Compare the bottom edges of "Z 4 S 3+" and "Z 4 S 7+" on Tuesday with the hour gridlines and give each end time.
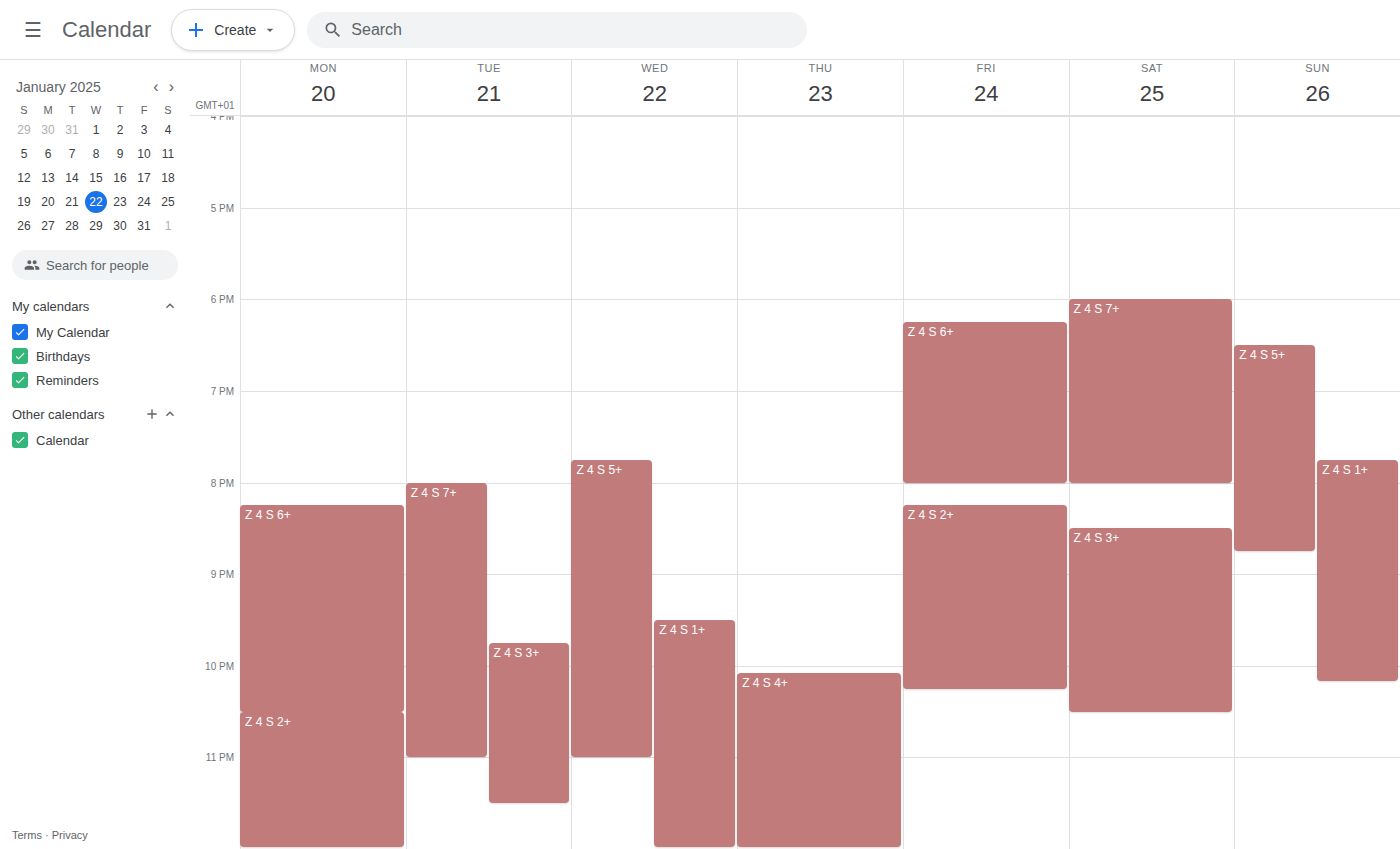
"Z 4 S 3+": 11:30 PM, halfway between the 11 PM and 12 AM lines. "Z 4 S 7+": 11:00 PM, exactly on the 11 PM line.